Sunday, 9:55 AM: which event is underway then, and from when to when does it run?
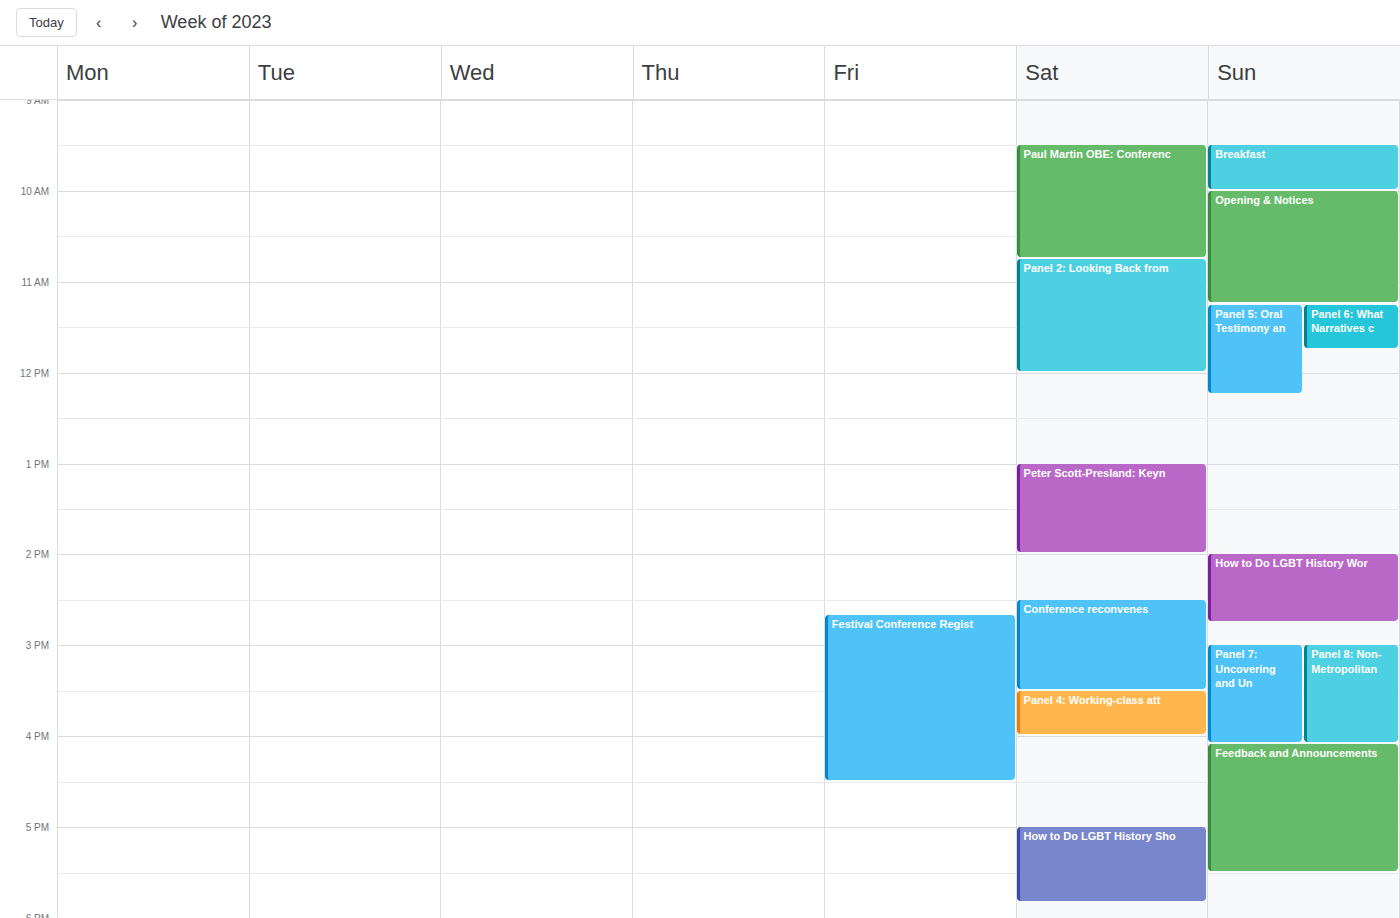
"Breakfast", 9:30 AM to 10:00 AM